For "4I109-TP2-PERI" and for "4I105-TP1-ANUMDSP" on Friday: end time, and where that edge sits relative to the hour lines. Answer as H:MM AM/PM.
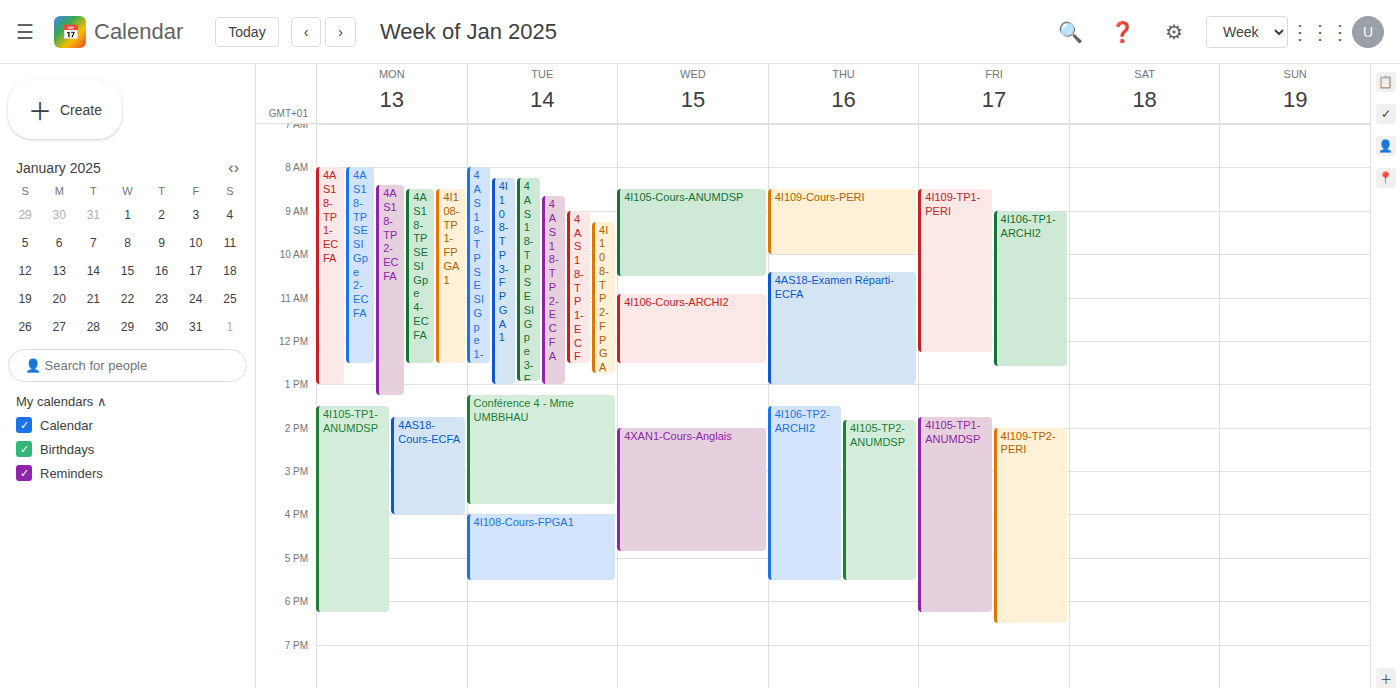
"4I109-TP2-PERI": 6:30 PM, halfway between the 6 PM and 7 PM lines. "4I105-TP1-ANUMDSP": 6:15 PM, neither: a quarter of the way from the 6 PM line to the 7 PM line.